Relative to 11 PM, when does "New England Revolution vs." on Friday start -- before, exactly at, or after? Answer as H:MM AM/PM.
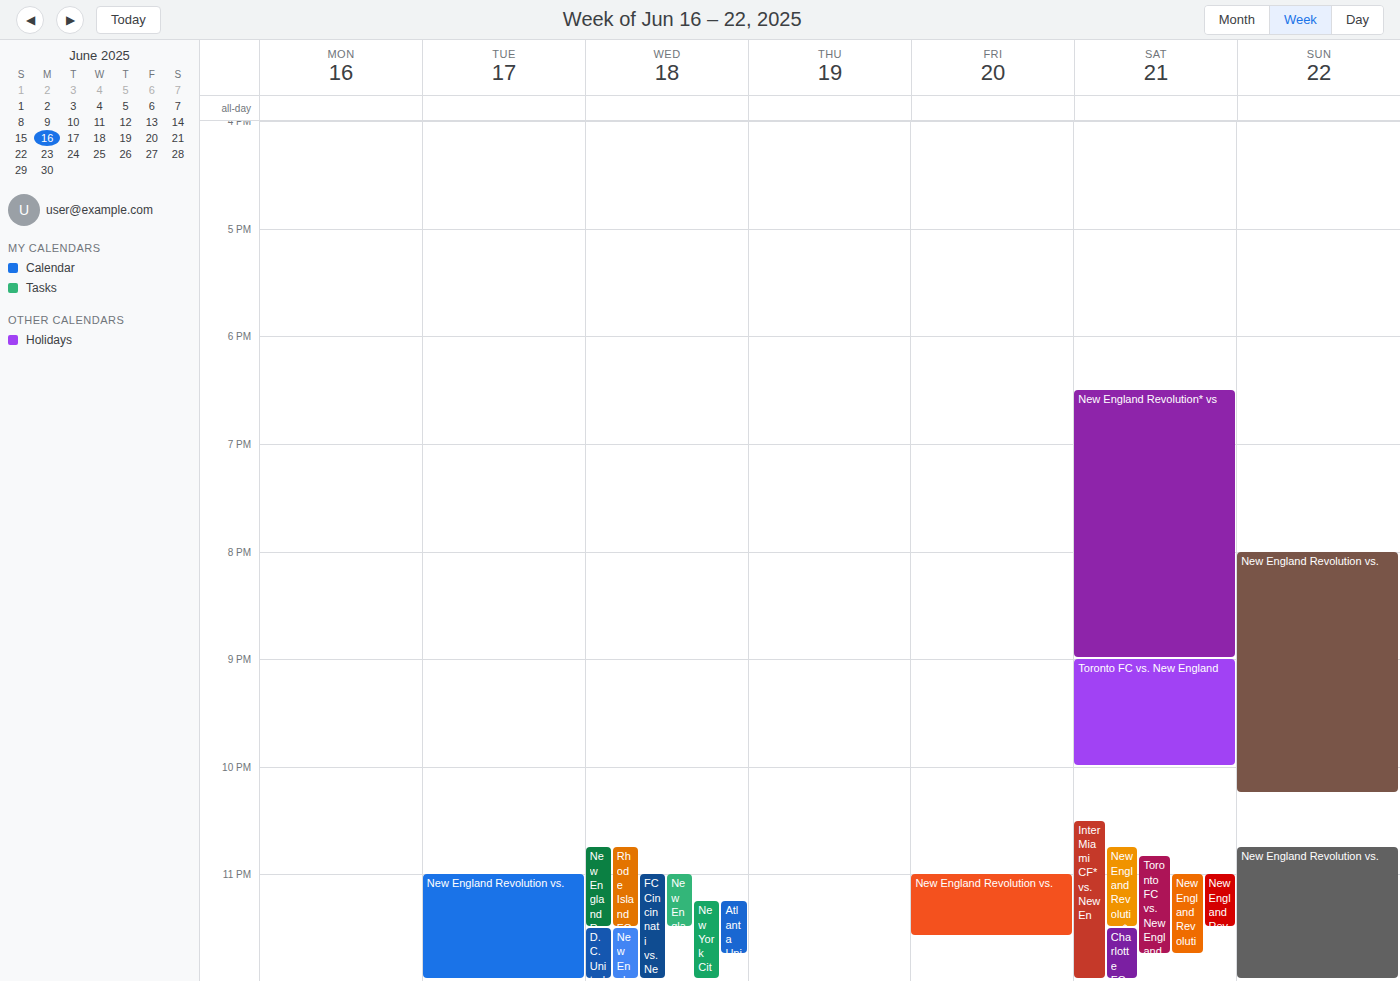
11:00 PM -- exactly at 11 PM, on the 11 PM line.